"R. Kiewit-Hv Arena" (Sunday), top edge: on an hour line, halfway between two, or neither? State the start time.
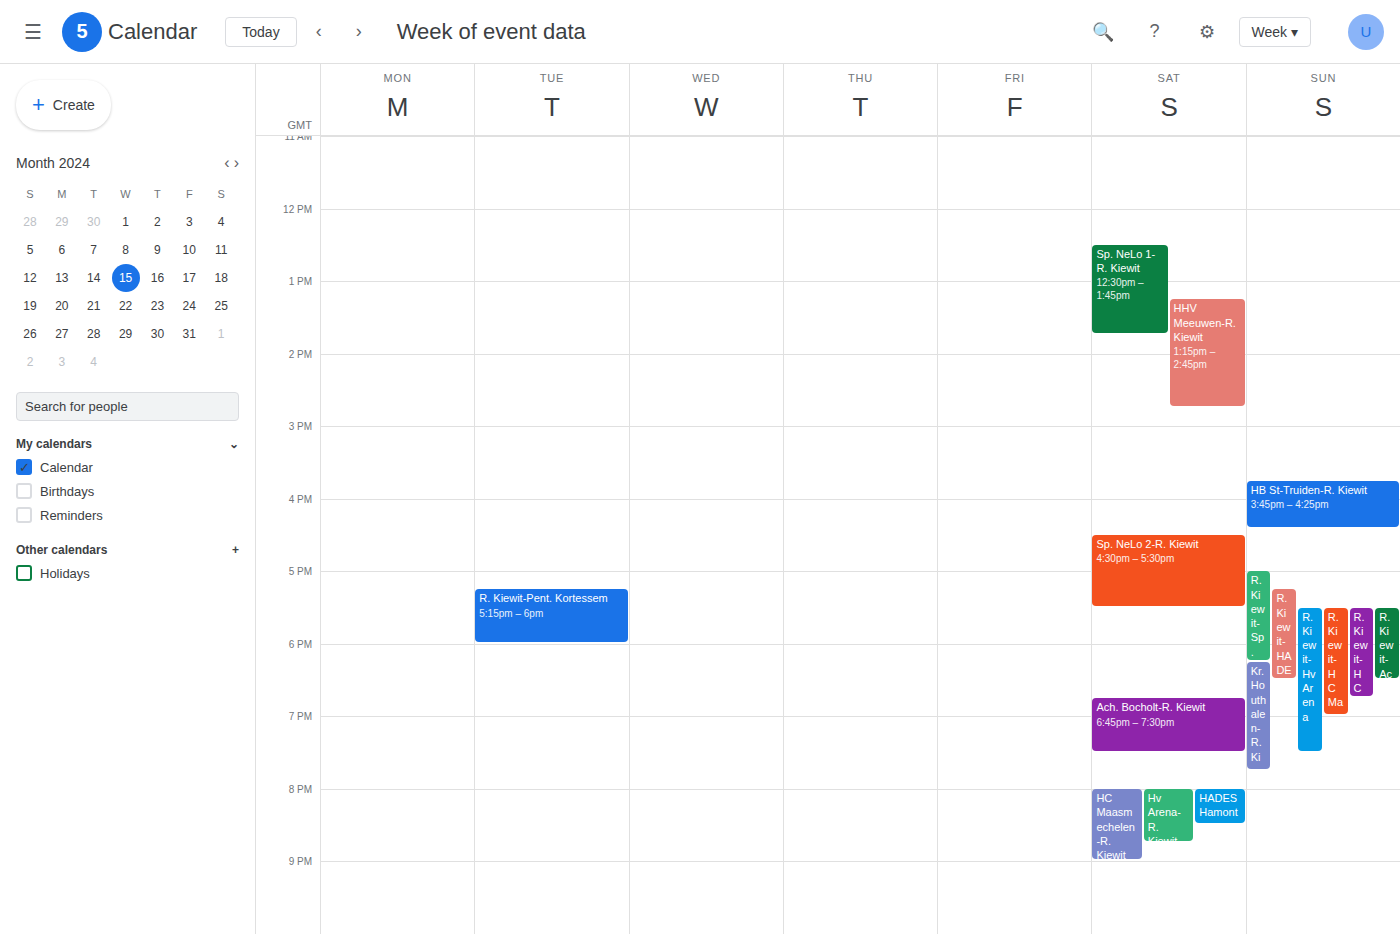
5:30 PM -- halfway between the 5 PM and 6 PM lines.